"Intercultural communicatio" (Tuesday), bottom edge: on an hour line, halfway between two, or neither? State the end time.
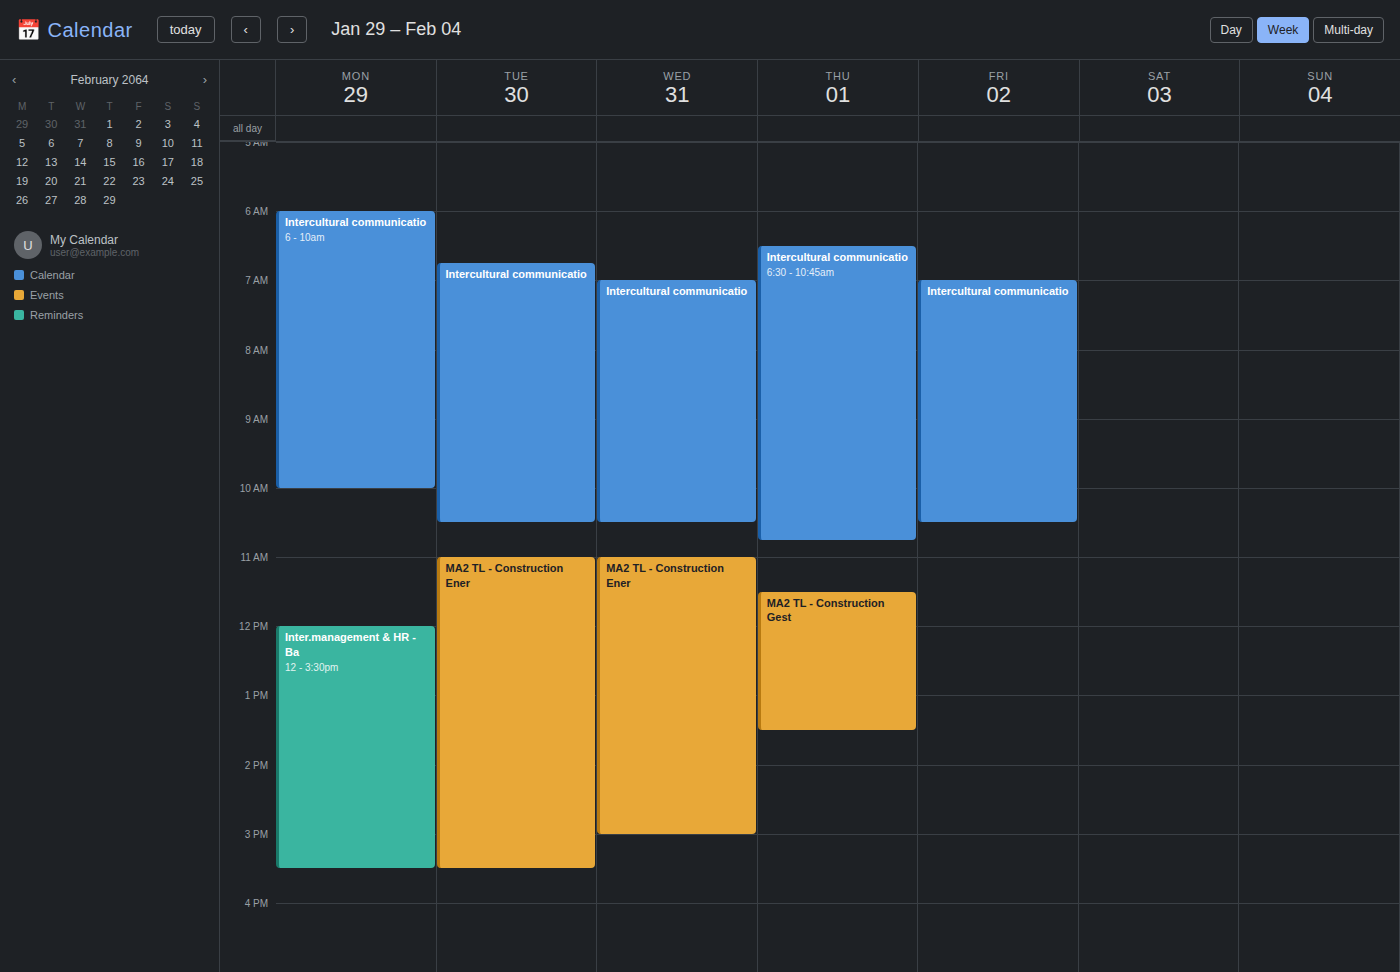
10:30 AM -- halfway between the 10 AM and 11 AM lines.